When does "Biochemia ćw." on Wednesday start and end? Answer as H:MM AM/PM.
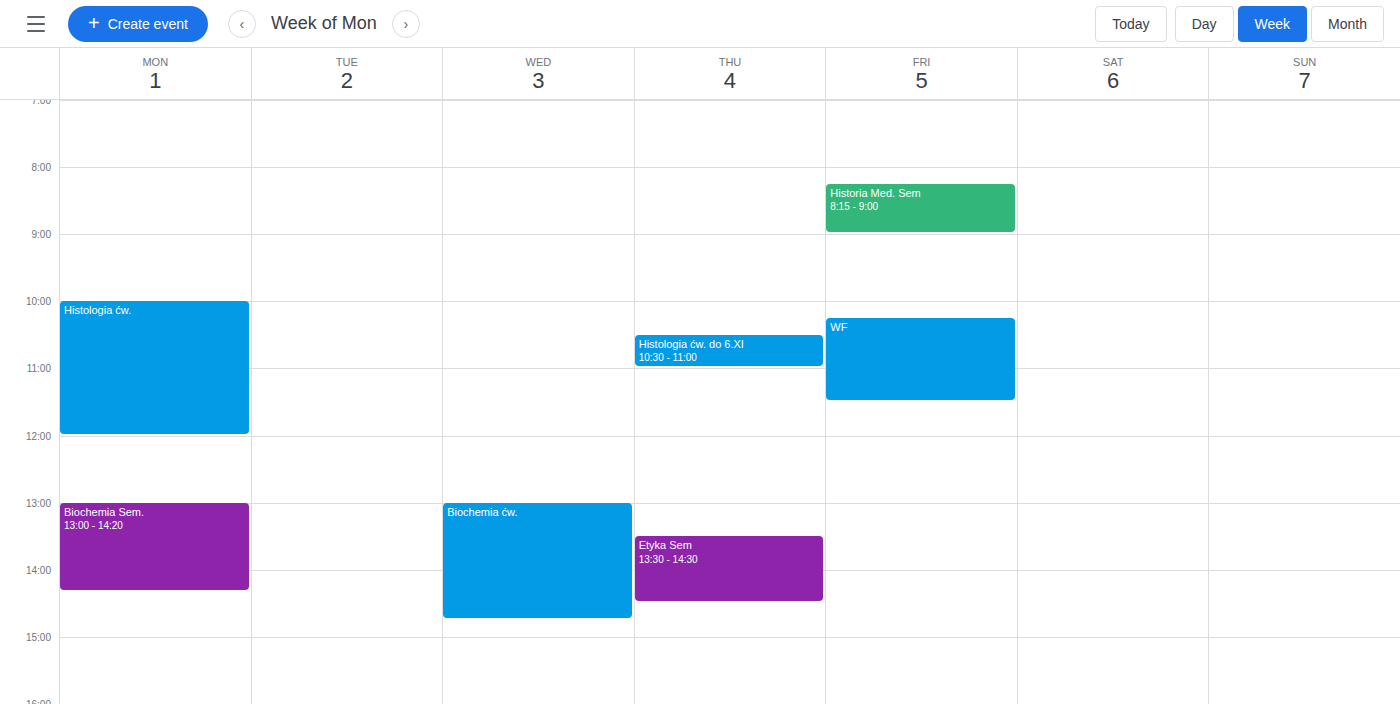
1:00 PM to 2:45 PM